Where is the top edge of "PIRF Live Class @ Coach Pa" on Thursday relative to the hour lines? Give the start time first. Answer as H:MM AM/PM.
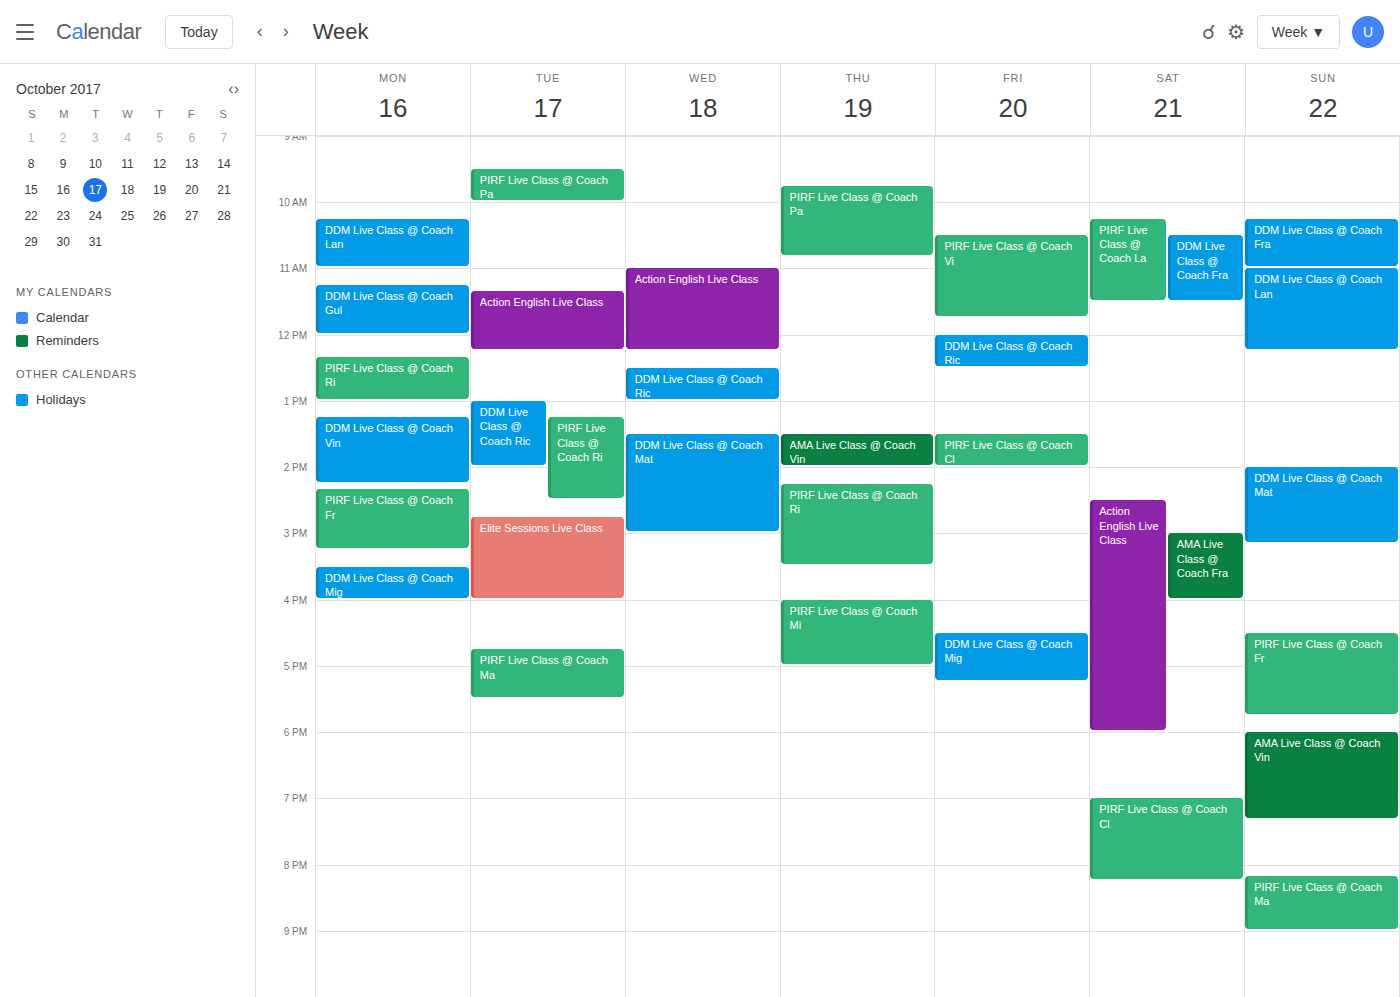
9:45 AM -- neither: three quarters of the way from the 9 AM line to the 10 AM line.